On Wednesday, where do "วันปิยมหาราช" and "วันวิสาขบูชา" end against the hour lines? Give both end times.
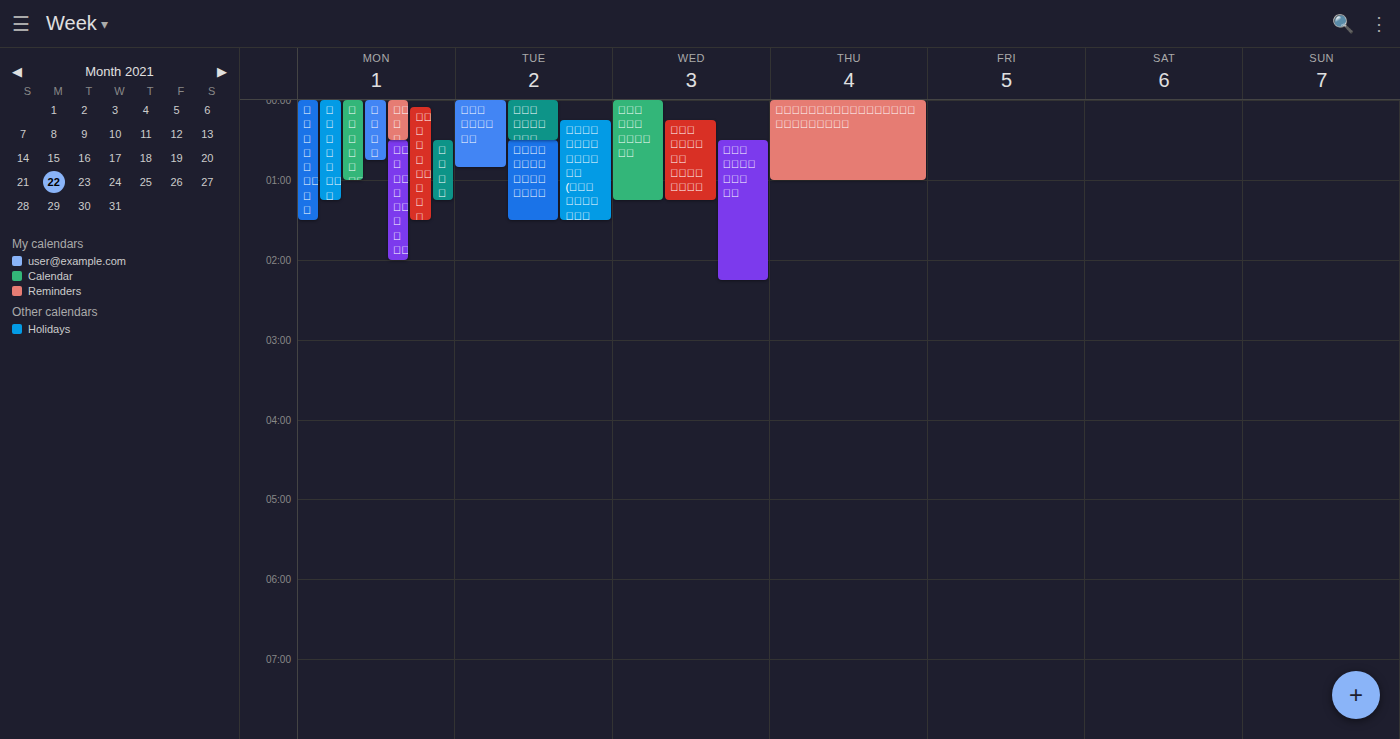
"วันปิยมหาราช": 1:15 AM, neither: a quarter of the way from the 1 AM line to the 2 AM line. "วันวิสาขบูชา": 2:15 AM, neither: a quarter of the way from the 2 AM line to the 3 AM line.